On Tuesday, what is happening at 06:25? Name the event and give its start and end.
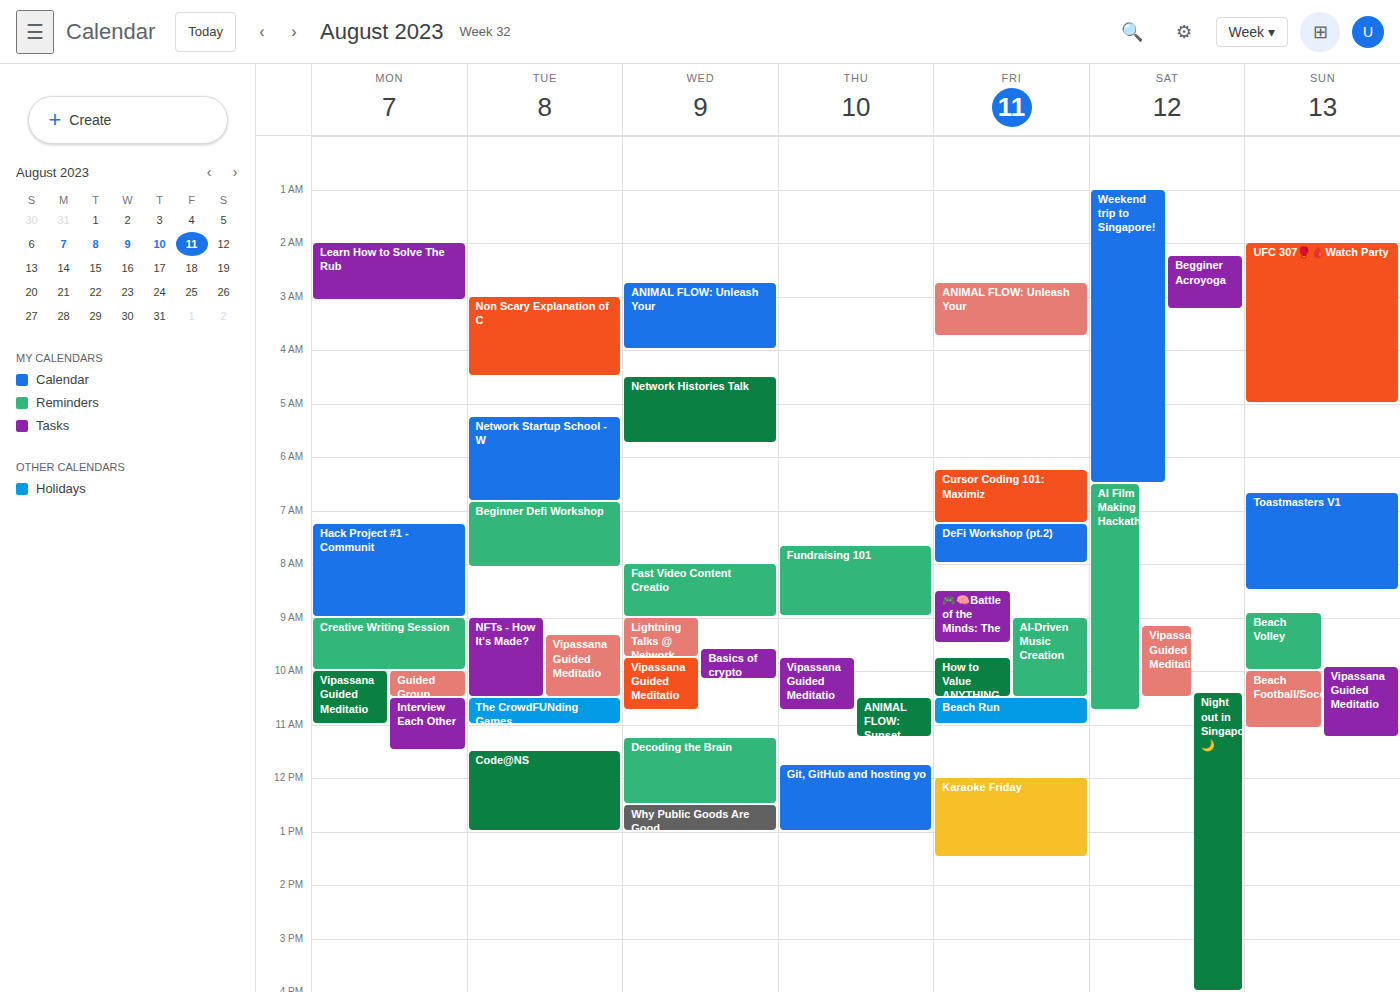
"Network Startup School - W", 05:15 to 06:50